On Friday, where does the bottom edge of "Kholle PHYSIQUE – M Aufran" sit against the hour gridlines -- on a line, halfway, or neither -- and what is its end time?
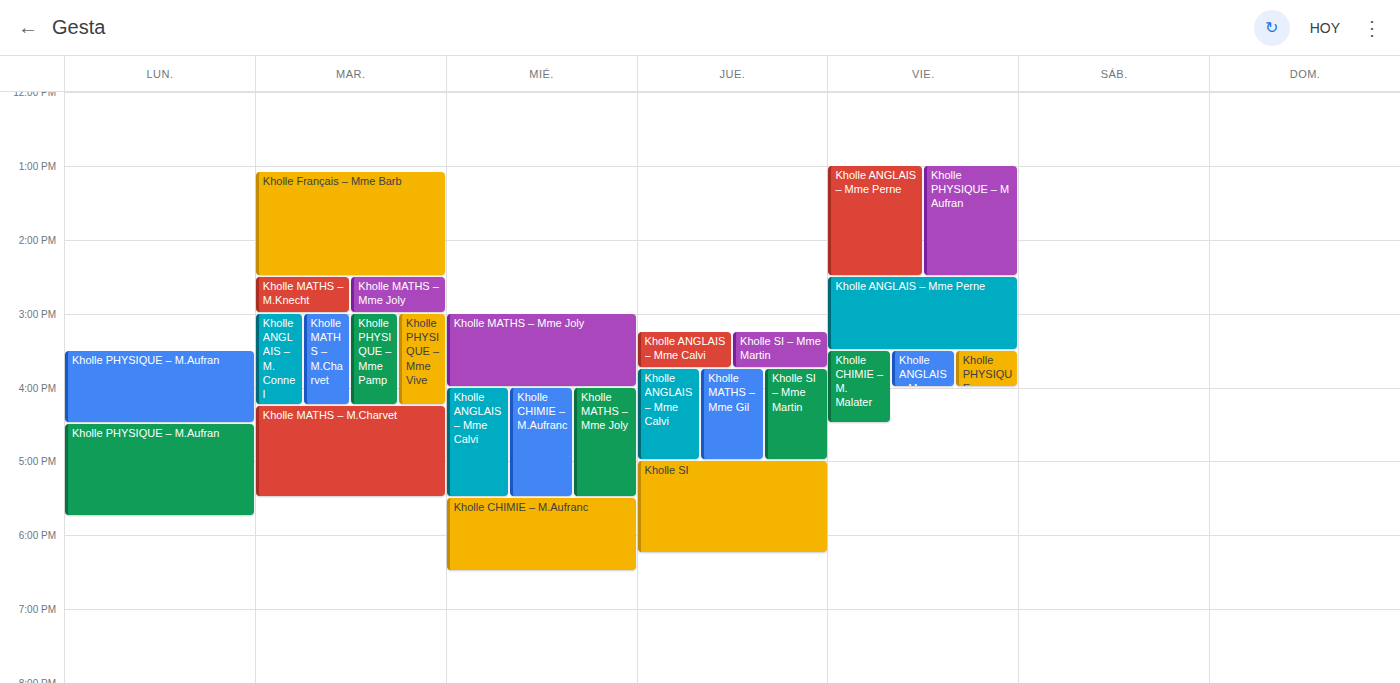
2:30 PM -- halfway between the 2 PM and 3 PM lines.